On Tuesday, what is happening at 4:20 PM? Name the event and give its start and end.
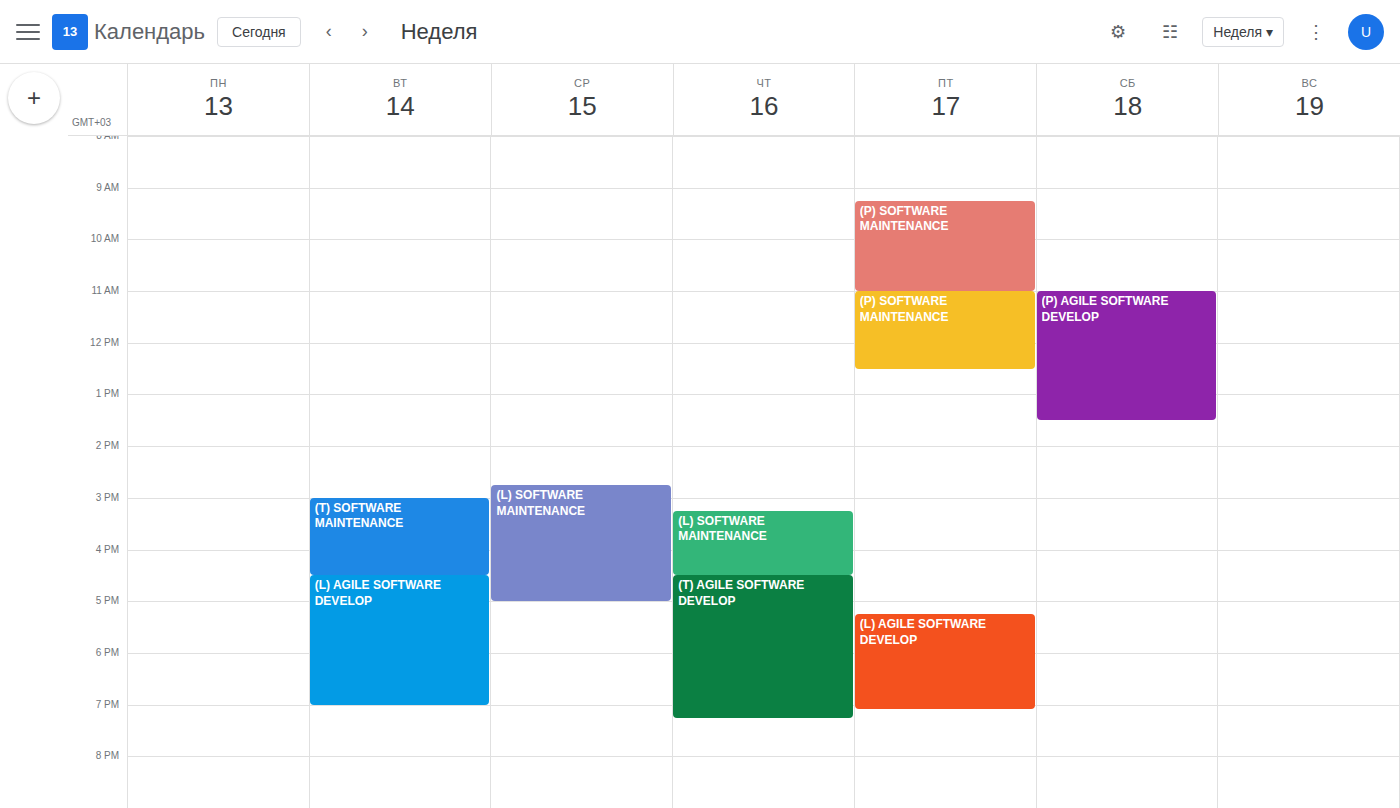
"(T) SOFTWARE MAINTENANCE", 3:00 PM to 4:30 PM